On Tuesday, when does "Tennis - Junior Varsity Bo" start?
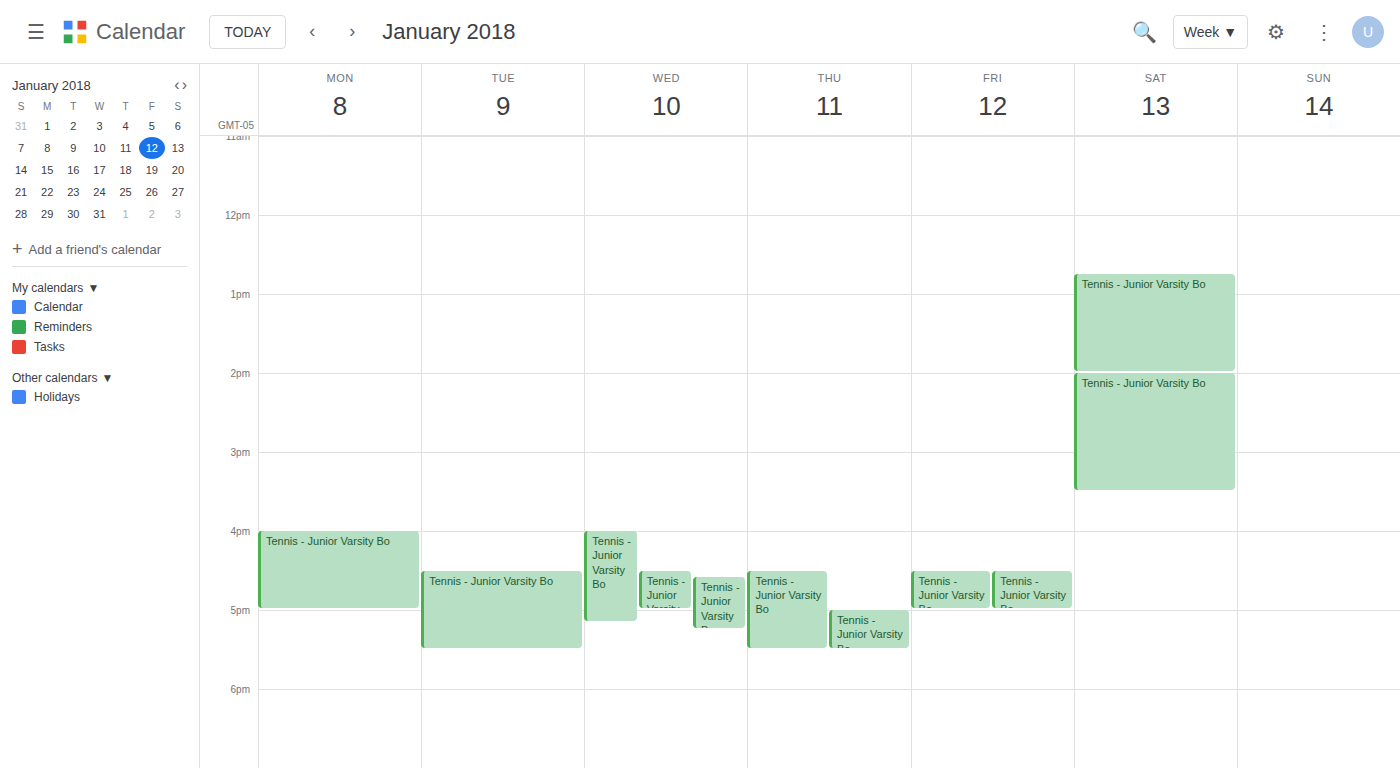
4:30 PM